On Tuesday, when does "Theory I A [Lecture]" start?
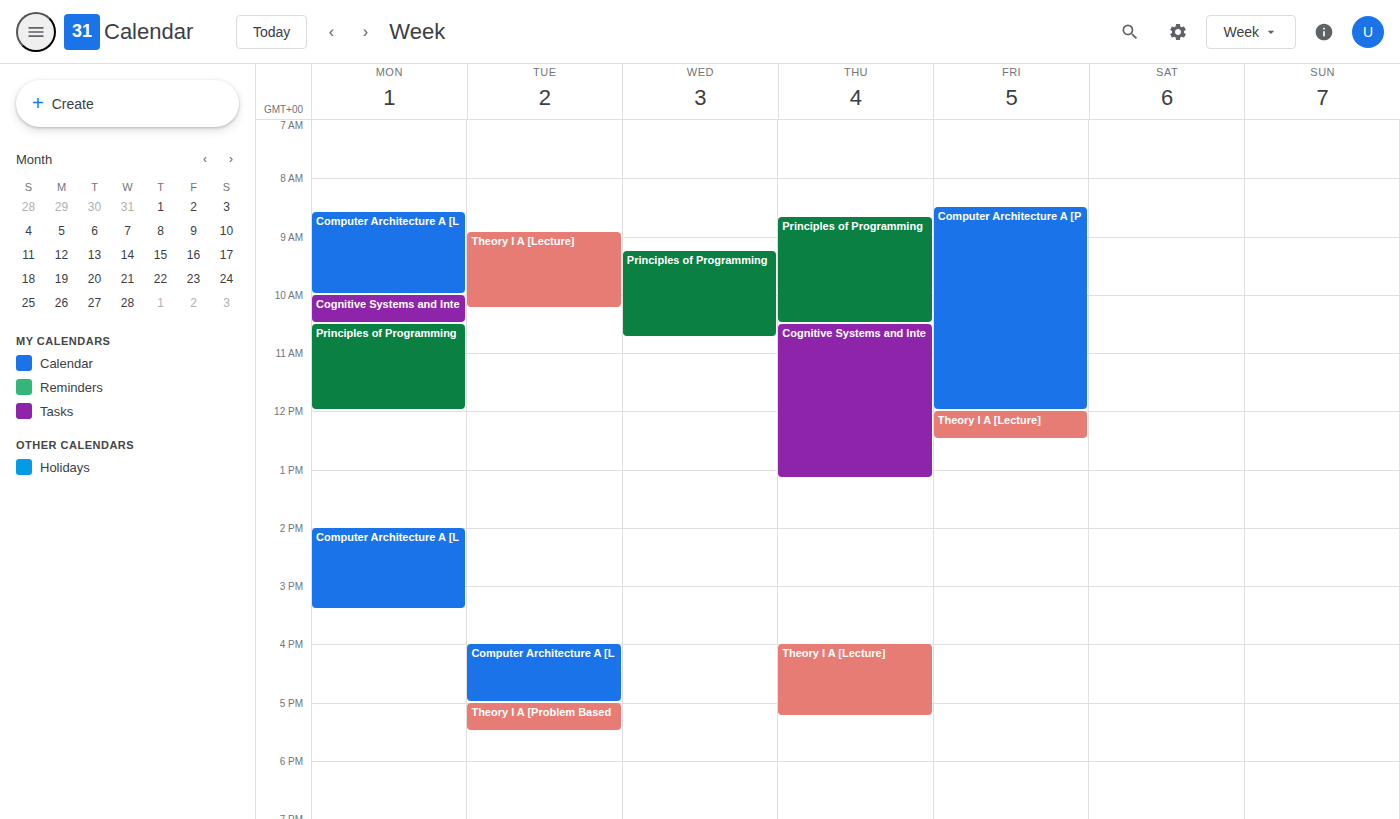
8:55 AM